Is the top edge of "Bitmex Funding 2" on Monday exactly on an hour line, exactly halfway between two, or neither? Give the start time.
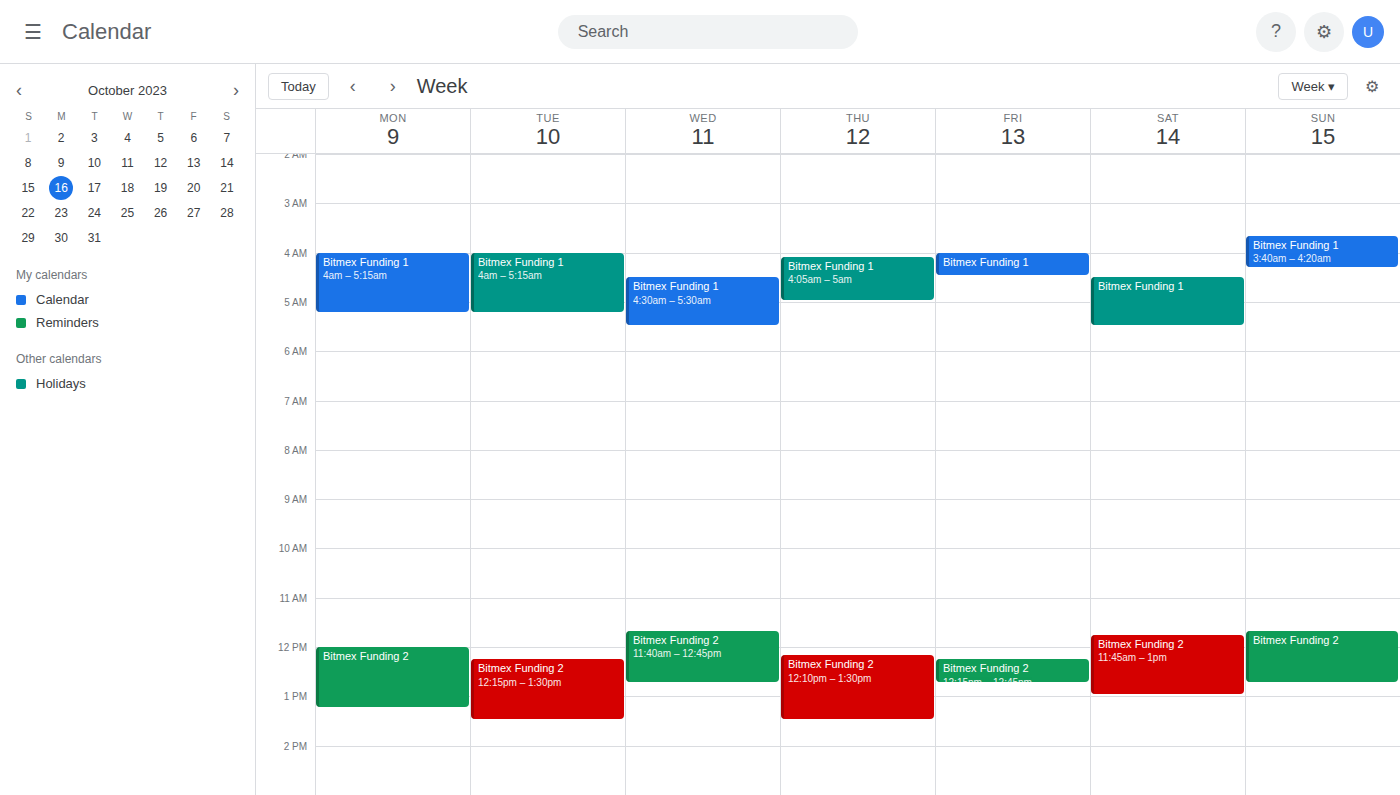
12:00 -- exactly on the 12:00 line.